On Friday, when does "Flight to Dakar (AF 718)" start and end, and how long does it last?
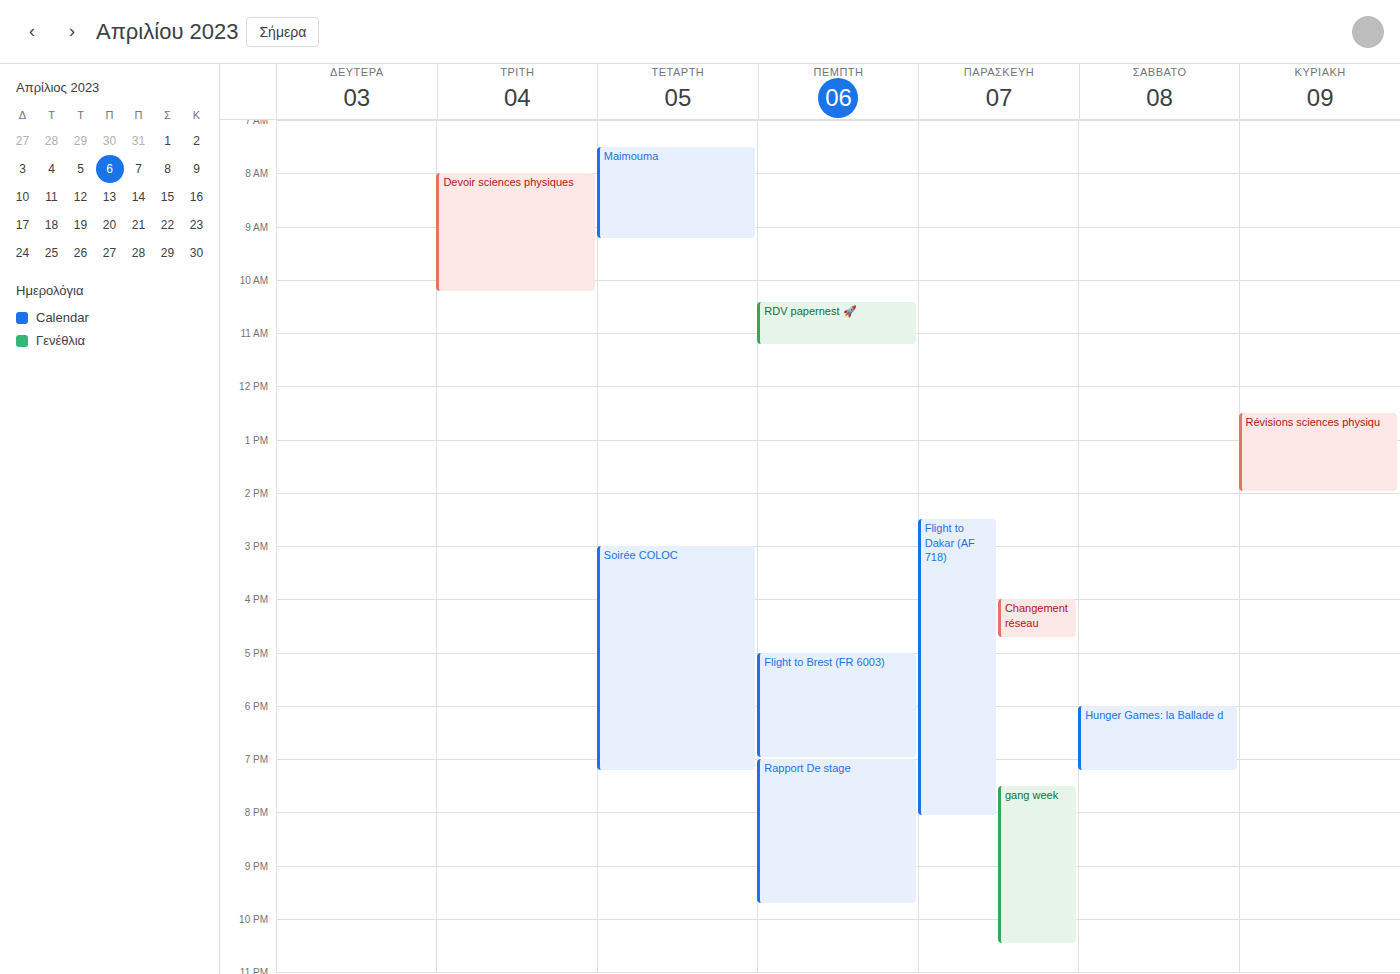
2:30 PM to 8:05 PM, 5 hours 35 minutes